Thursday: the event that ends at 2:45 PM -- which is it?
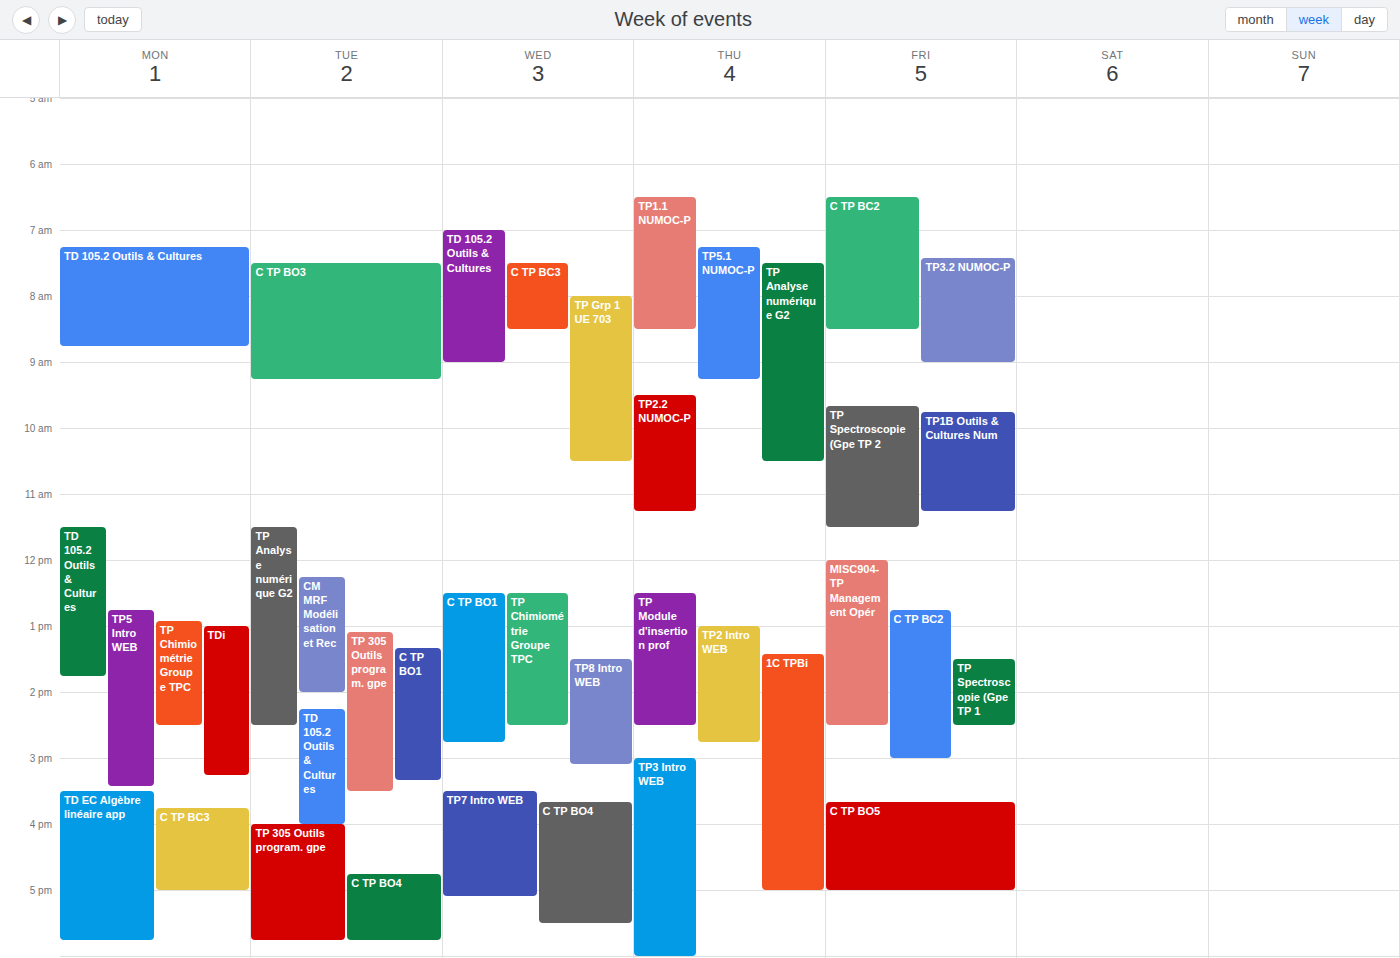
"TP2 Intro WEB"